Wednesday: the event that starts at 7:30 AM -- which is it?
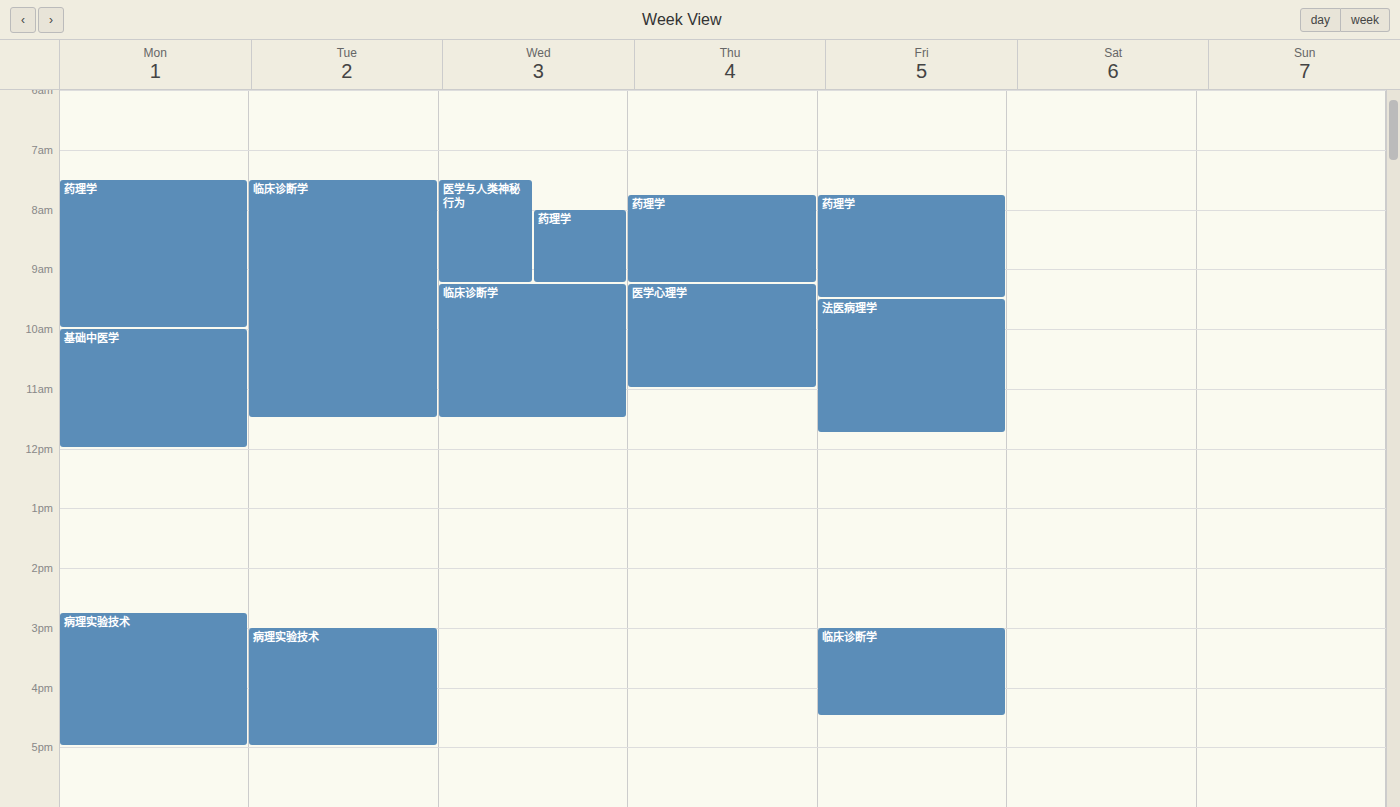
"医学与人类神秘行为"